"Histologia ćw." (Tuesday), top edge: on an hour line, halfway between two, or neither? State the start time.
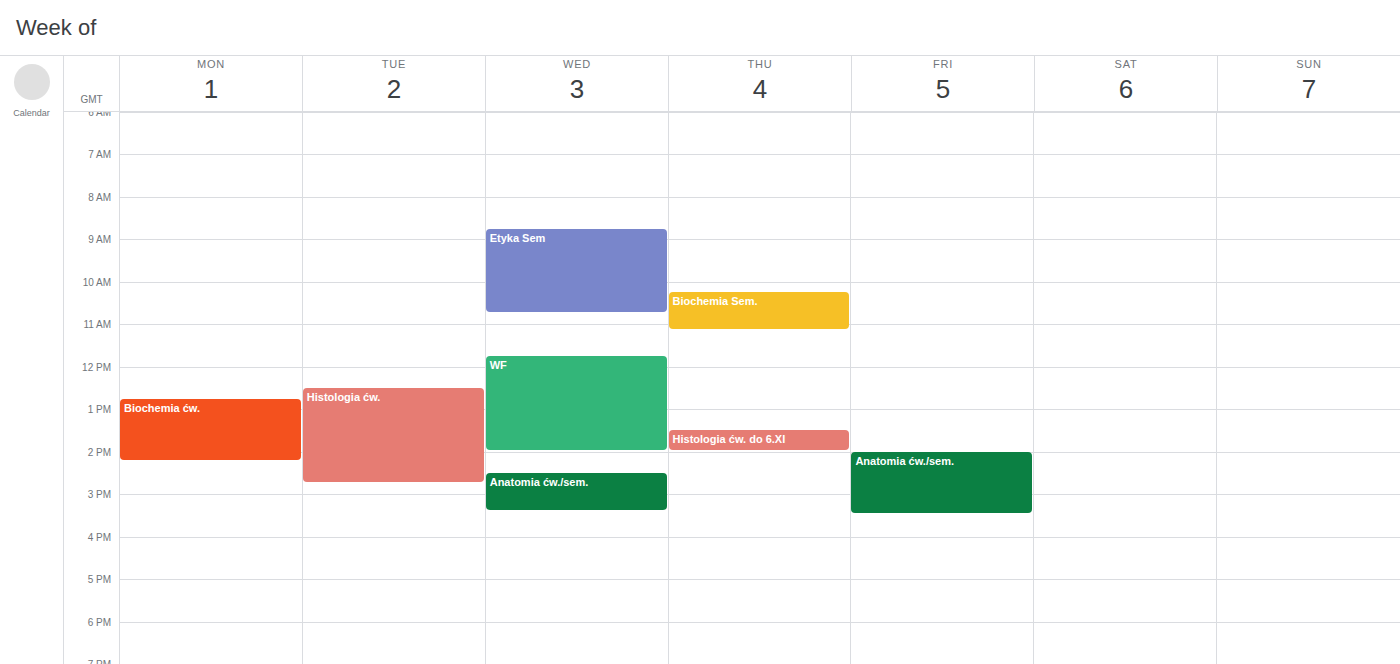
12:30 PM -- halfway between the 12 PM and 1 PM lines.